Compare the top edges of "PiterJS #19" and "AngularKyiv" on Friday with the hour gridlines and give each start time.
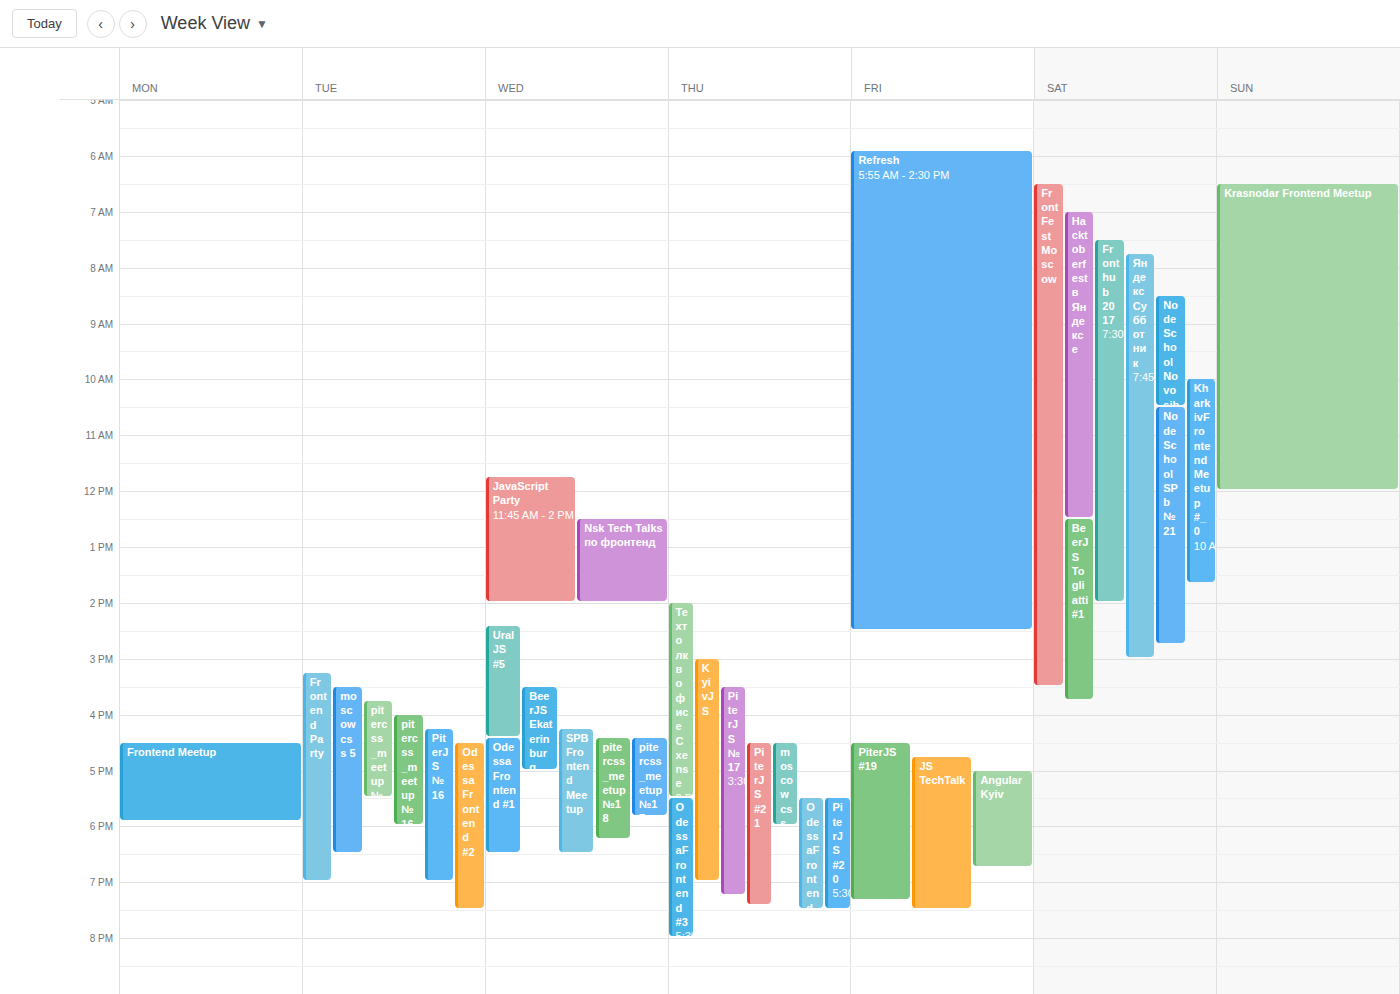
"PiterJS #19": 16:30, halfway between the 16:00 and 17:00 lines. "AngularKyiv": 17:00, exactly on the 17:00 line.